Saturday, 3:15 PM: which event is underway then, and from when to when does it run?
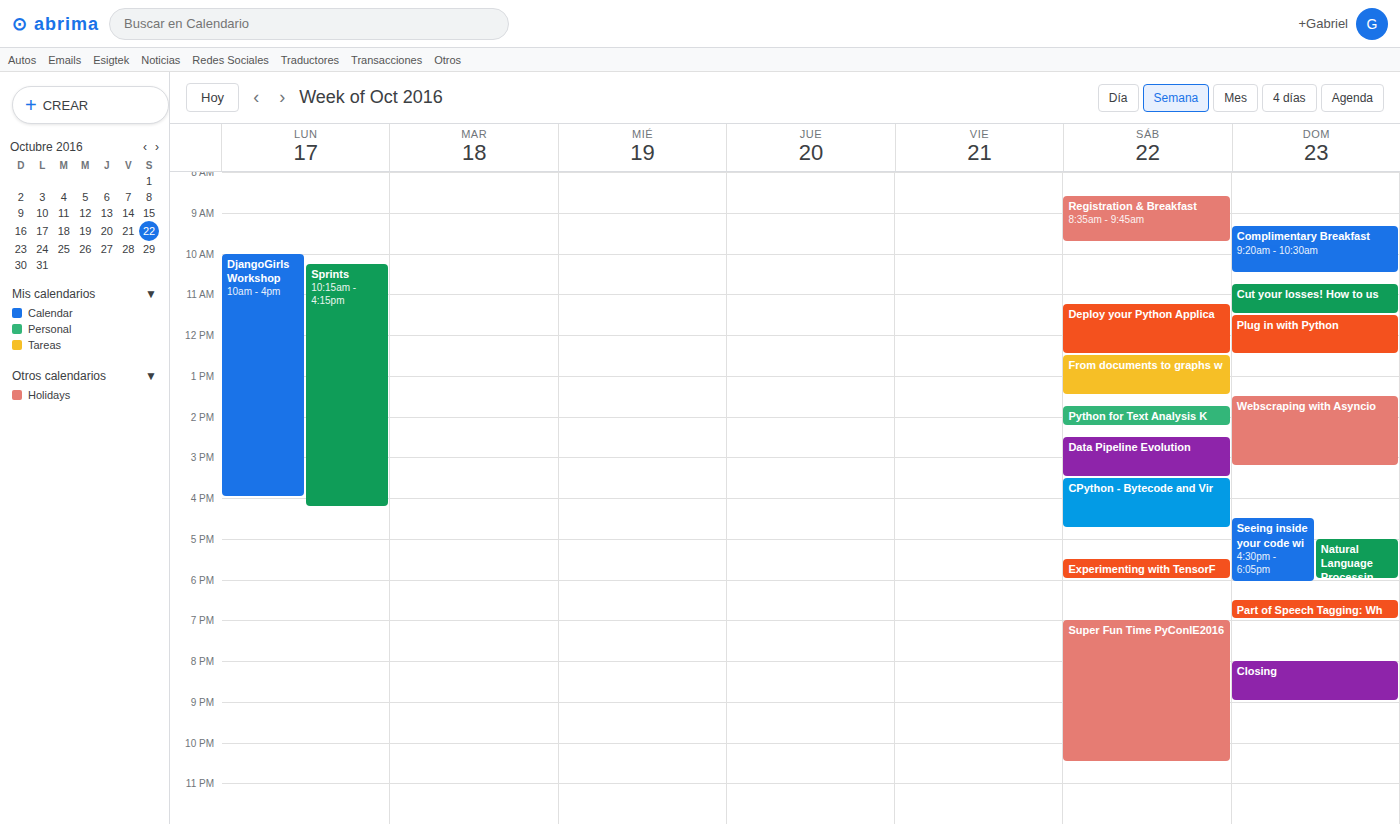
"Data Pipeline Evolution", 2:30 PM to 3:30 PM